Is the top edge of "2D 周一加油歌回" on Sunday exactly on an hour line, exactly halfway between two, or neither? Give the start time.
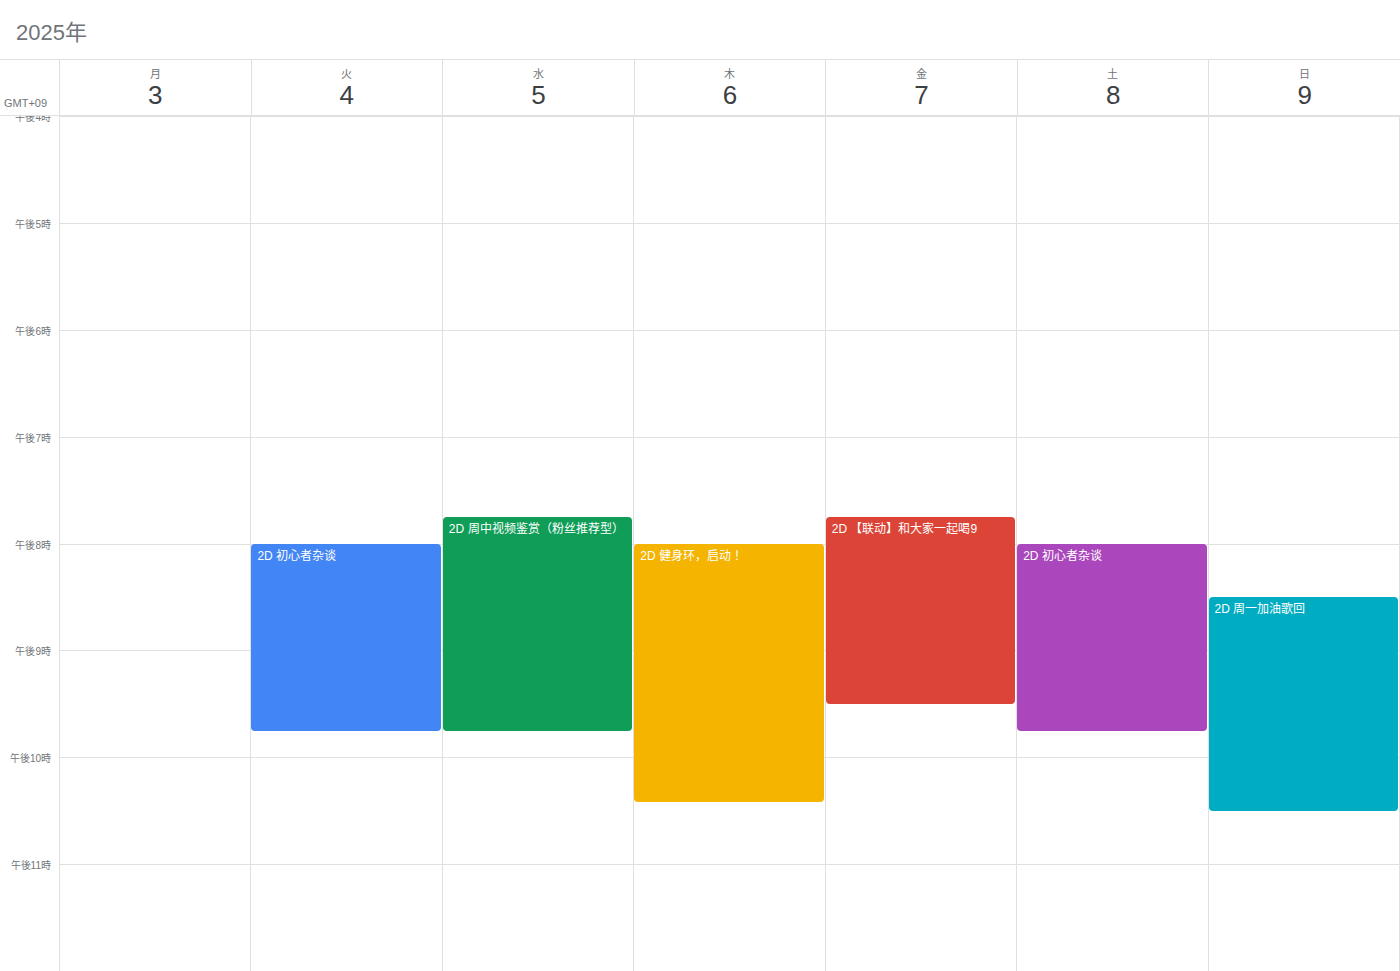
8:30 PM -- halfway between the 8 PM and 9 PM lines.